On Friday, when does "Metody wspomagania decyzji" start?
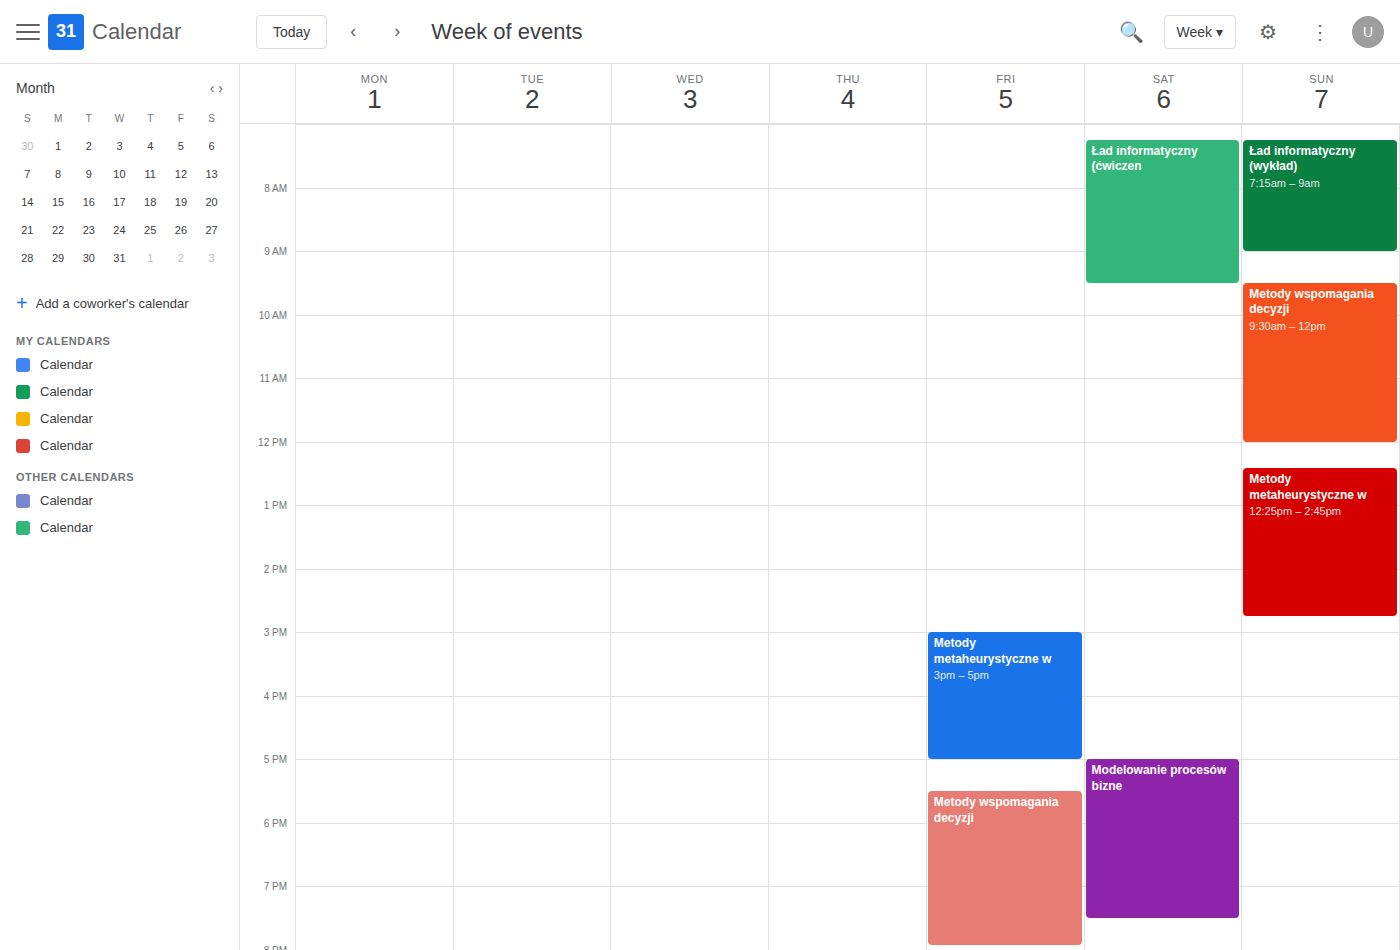
5:30 PM